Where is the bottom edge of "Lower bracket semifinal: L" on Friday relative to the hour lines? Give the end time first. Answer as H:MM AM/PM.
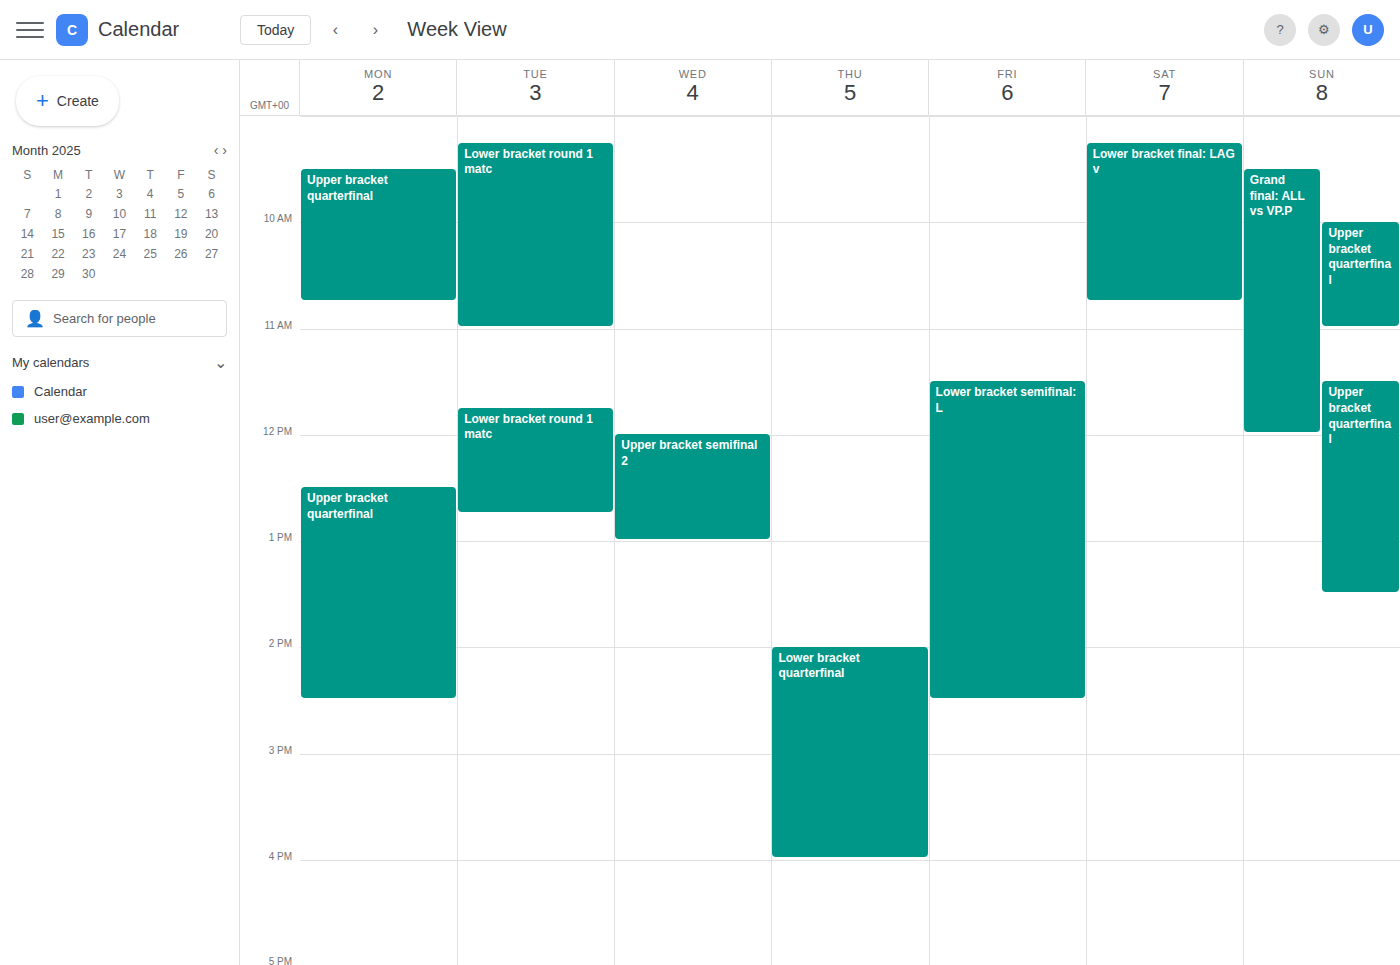
2:30 PM -- halfway between the 2 PM and 3 PM lines.